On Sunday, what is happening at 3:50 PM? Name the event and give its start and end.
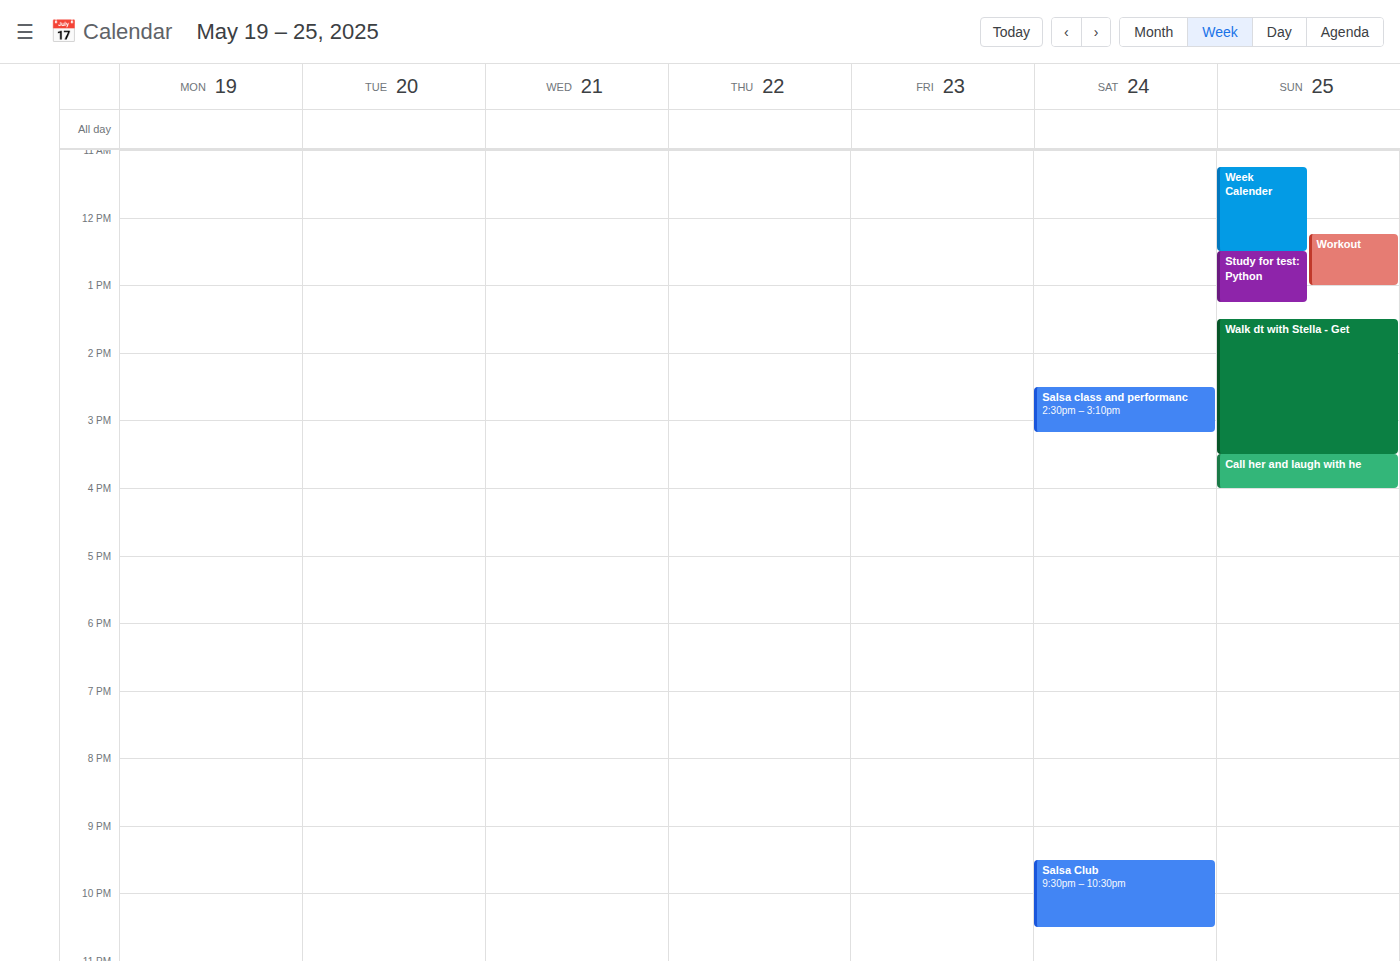
"Call her and laugh with he", 3:30 PM to 4:00 PM